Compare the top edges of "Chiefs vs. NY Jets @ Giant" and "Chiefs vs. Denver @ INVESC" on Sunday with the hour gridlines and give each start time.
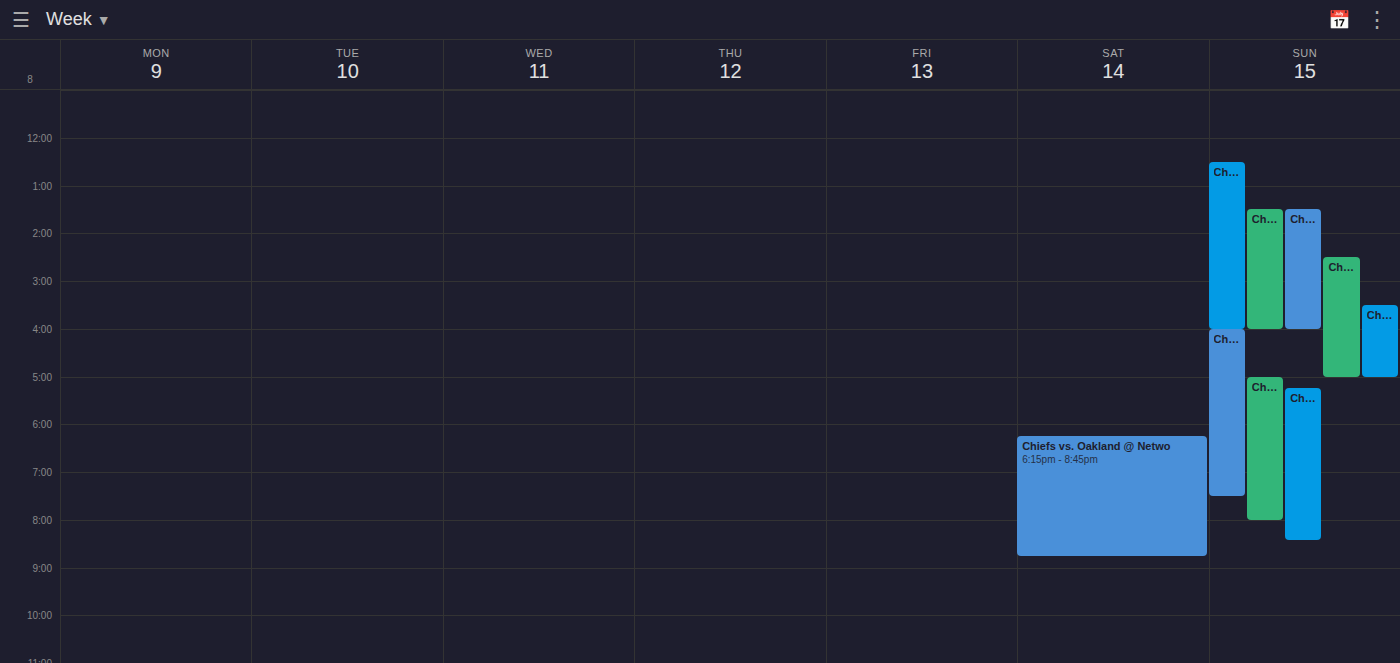
"Chiefs vs. NY Jets @ Giant": 4:00 PM, exactly on the 4 PM line. "Chiefs vs. Denver @ INVESC": 5:00 PM, exactly on the 5 PM line.